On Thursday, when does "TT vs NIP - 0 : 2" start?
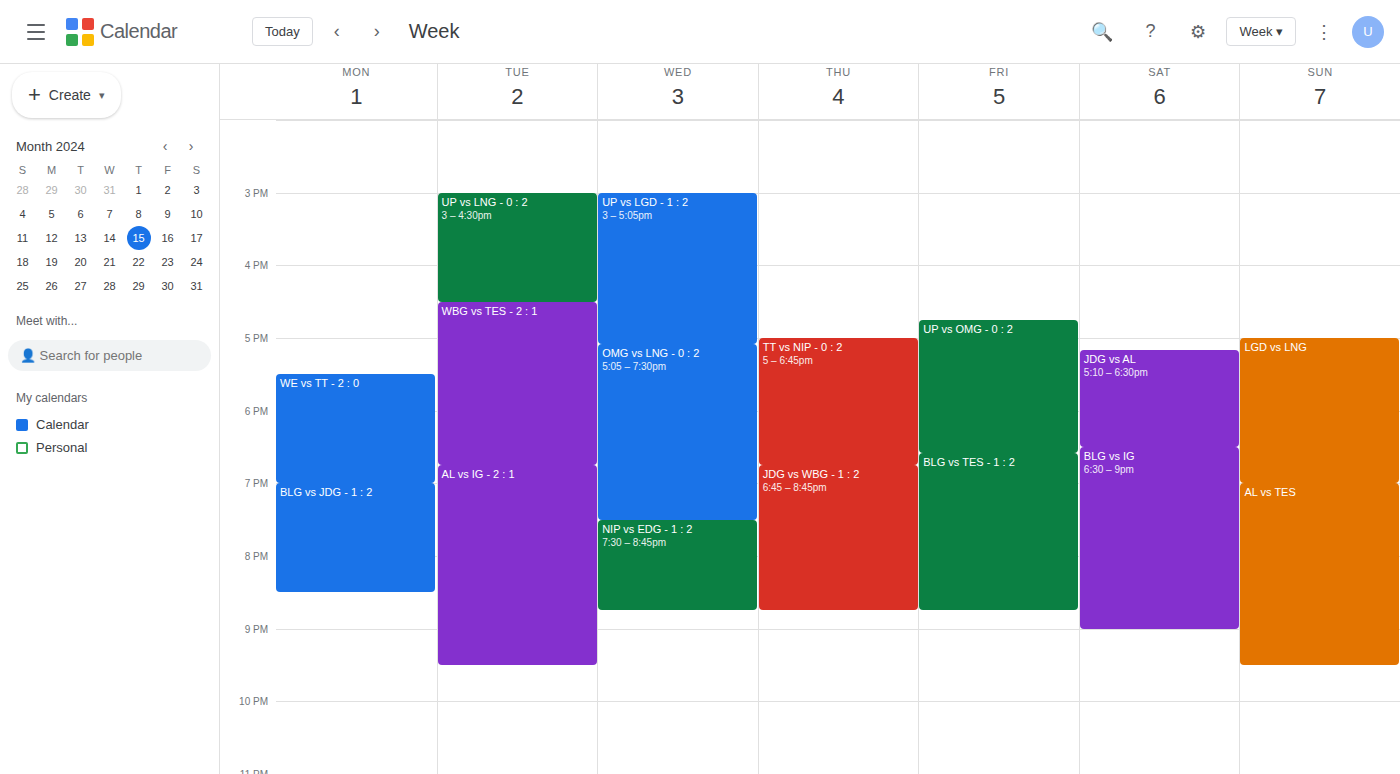
5:00 PM